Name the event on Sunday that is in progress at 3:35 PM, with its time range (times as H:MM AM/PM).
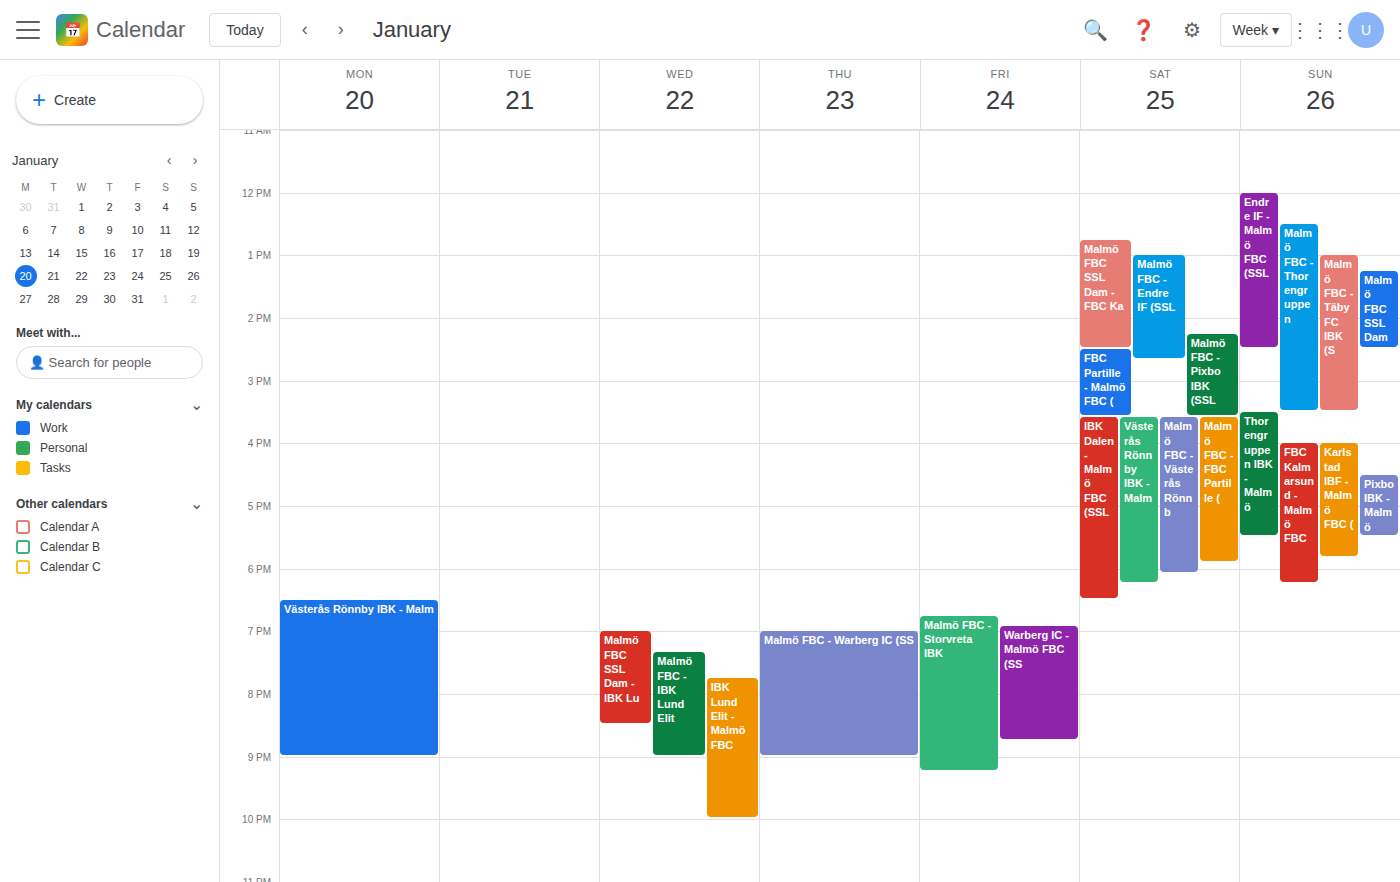
"Thorengruppen IBK - Malmö", 3:30 PM to 5:30 PM